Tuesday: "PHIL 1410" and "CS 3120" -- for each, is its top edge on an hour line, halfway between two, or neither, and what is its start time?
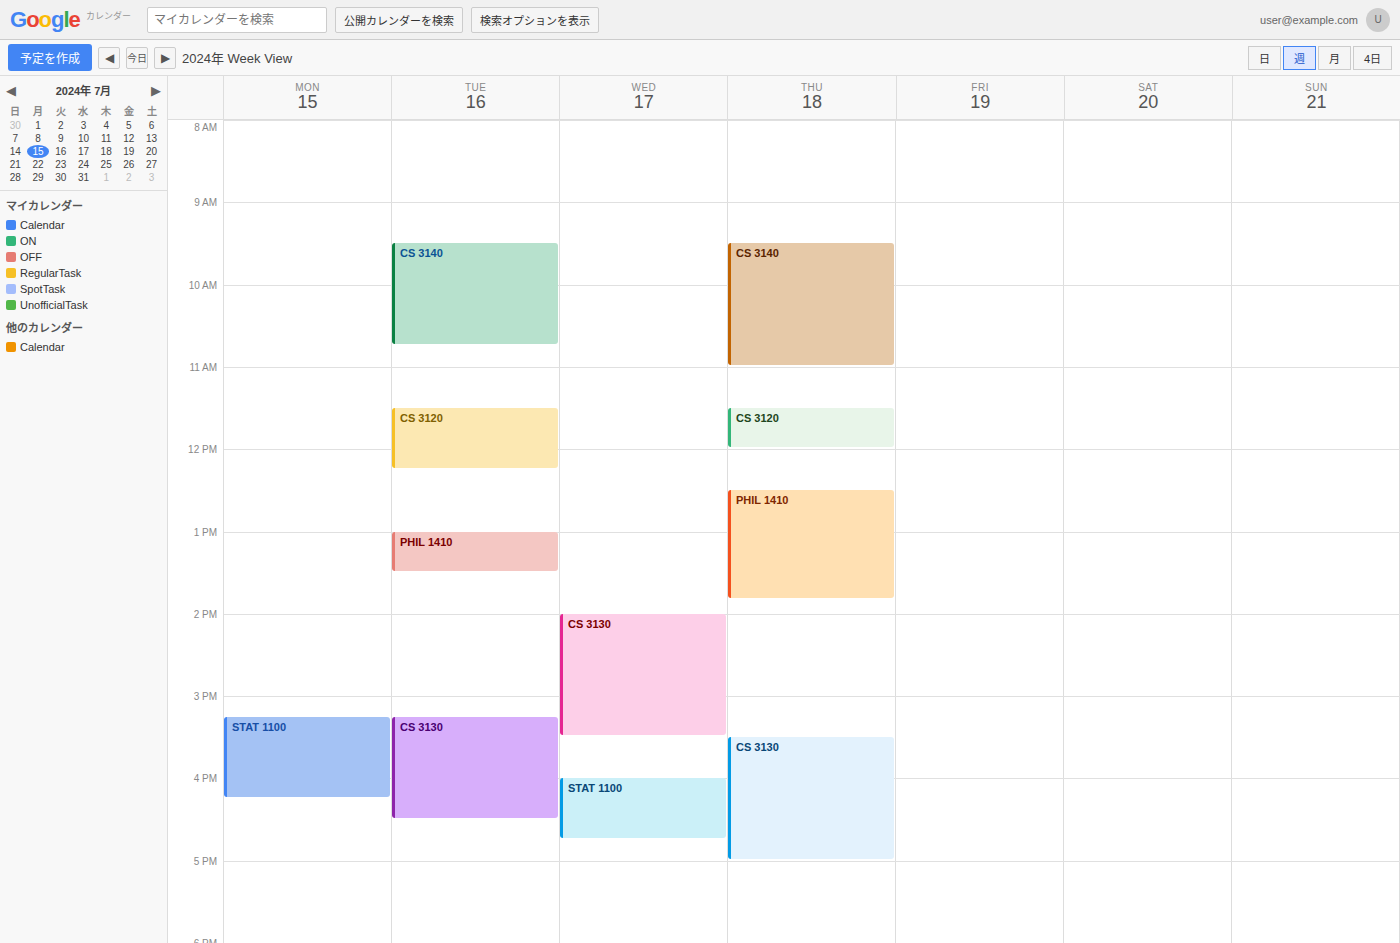
"PHIL 1410": 1:00 PM, exactly on the 1 PM line. "CS 3120": 11:30 AM, halfway between the 11 AM and 12 PM lines.